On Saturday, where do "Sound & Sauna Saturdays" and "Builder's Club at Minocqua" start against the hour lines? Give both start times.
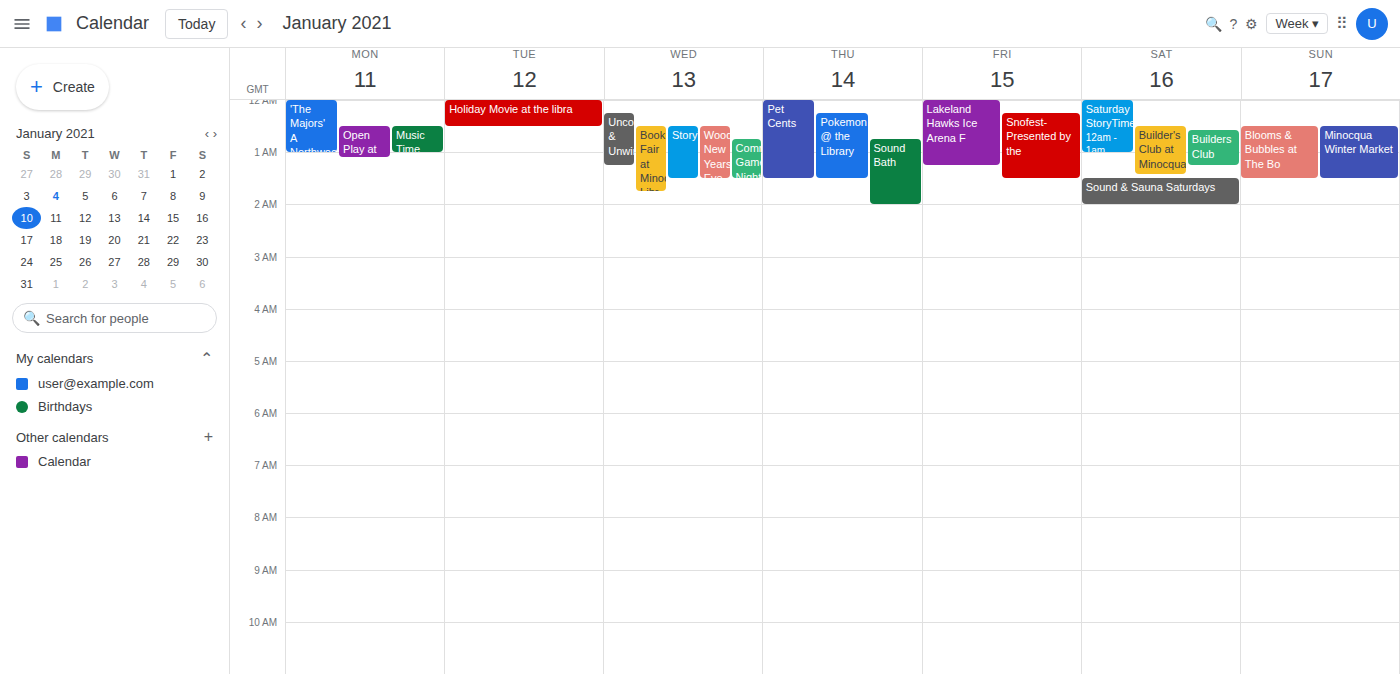
"Sound & Sauna Saturdays": 1:30 AM, halfway between the 1 AM and 2 AM lines. "Builder's Club at Minocqua": 12:30 AM, halfway between the 12 AM and 1 AM lines.